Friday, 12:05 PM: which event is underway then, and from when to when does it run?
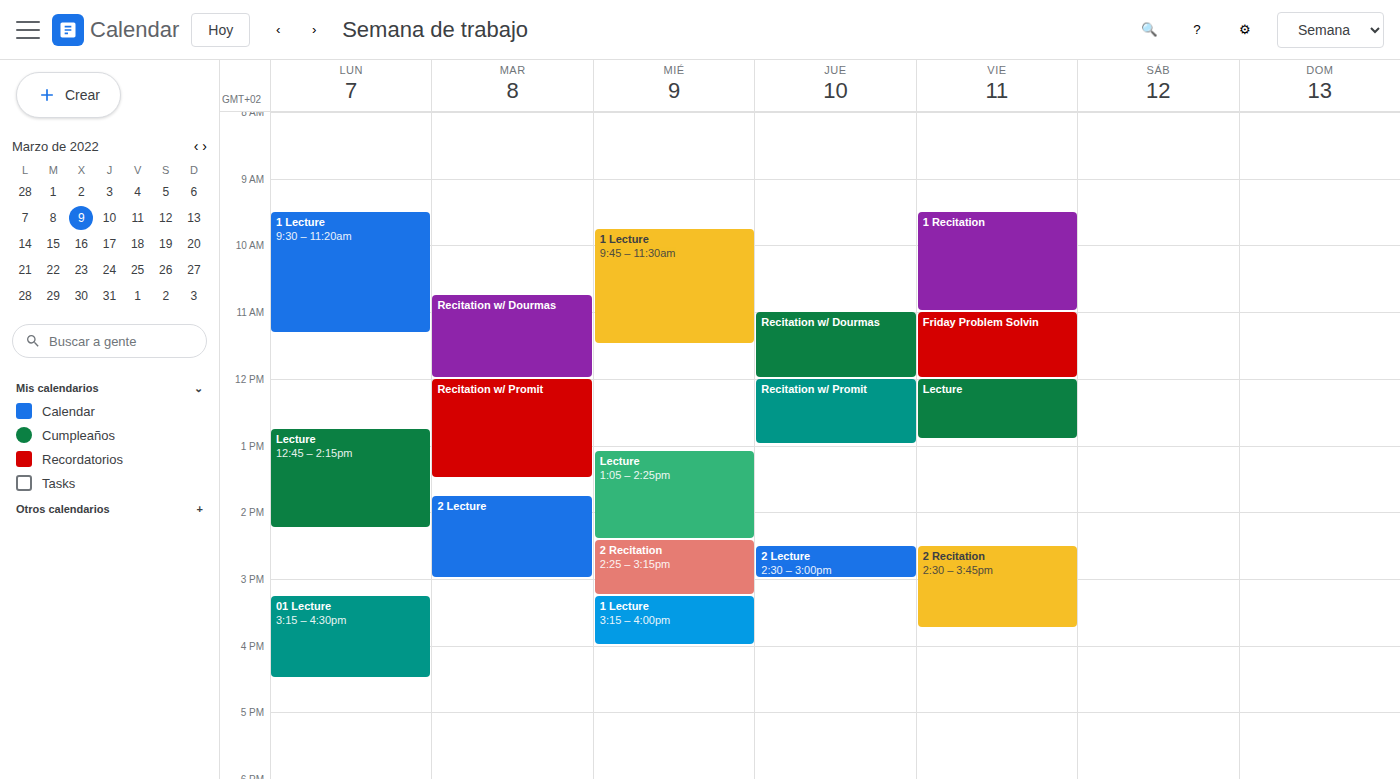
"Lecture", 12:00 PM to 12:55 PM